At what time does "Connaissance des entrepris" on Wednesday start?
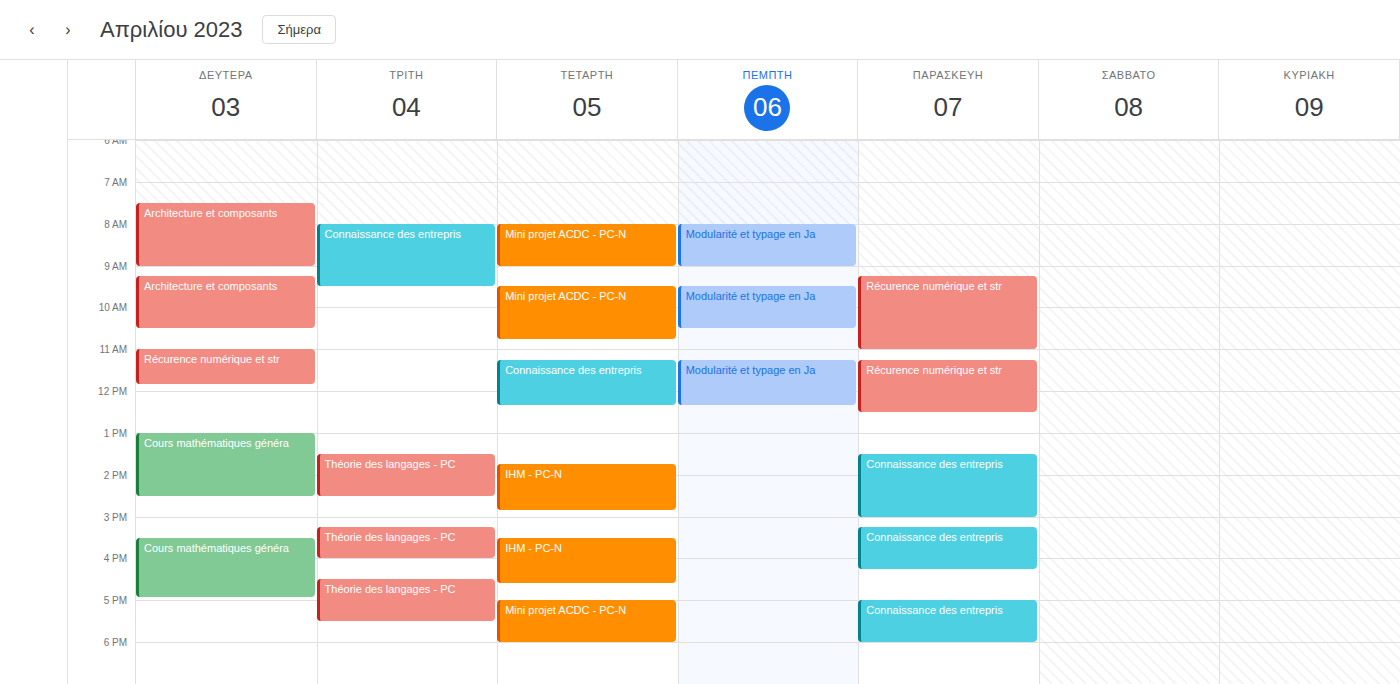
11:15 AM